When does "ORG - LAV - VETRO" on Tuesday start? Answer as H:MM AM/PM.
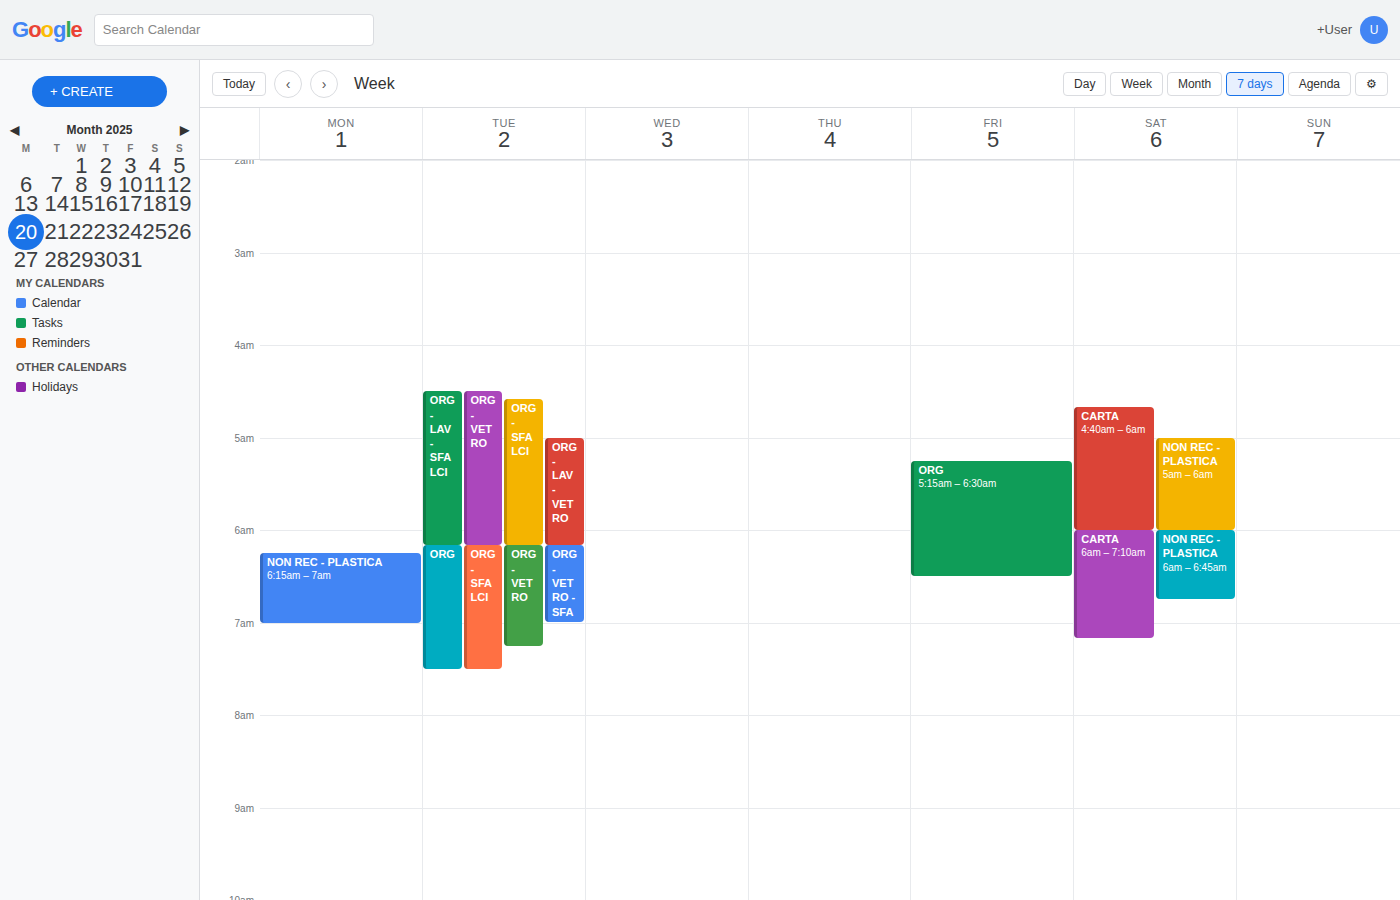
5:00 AM